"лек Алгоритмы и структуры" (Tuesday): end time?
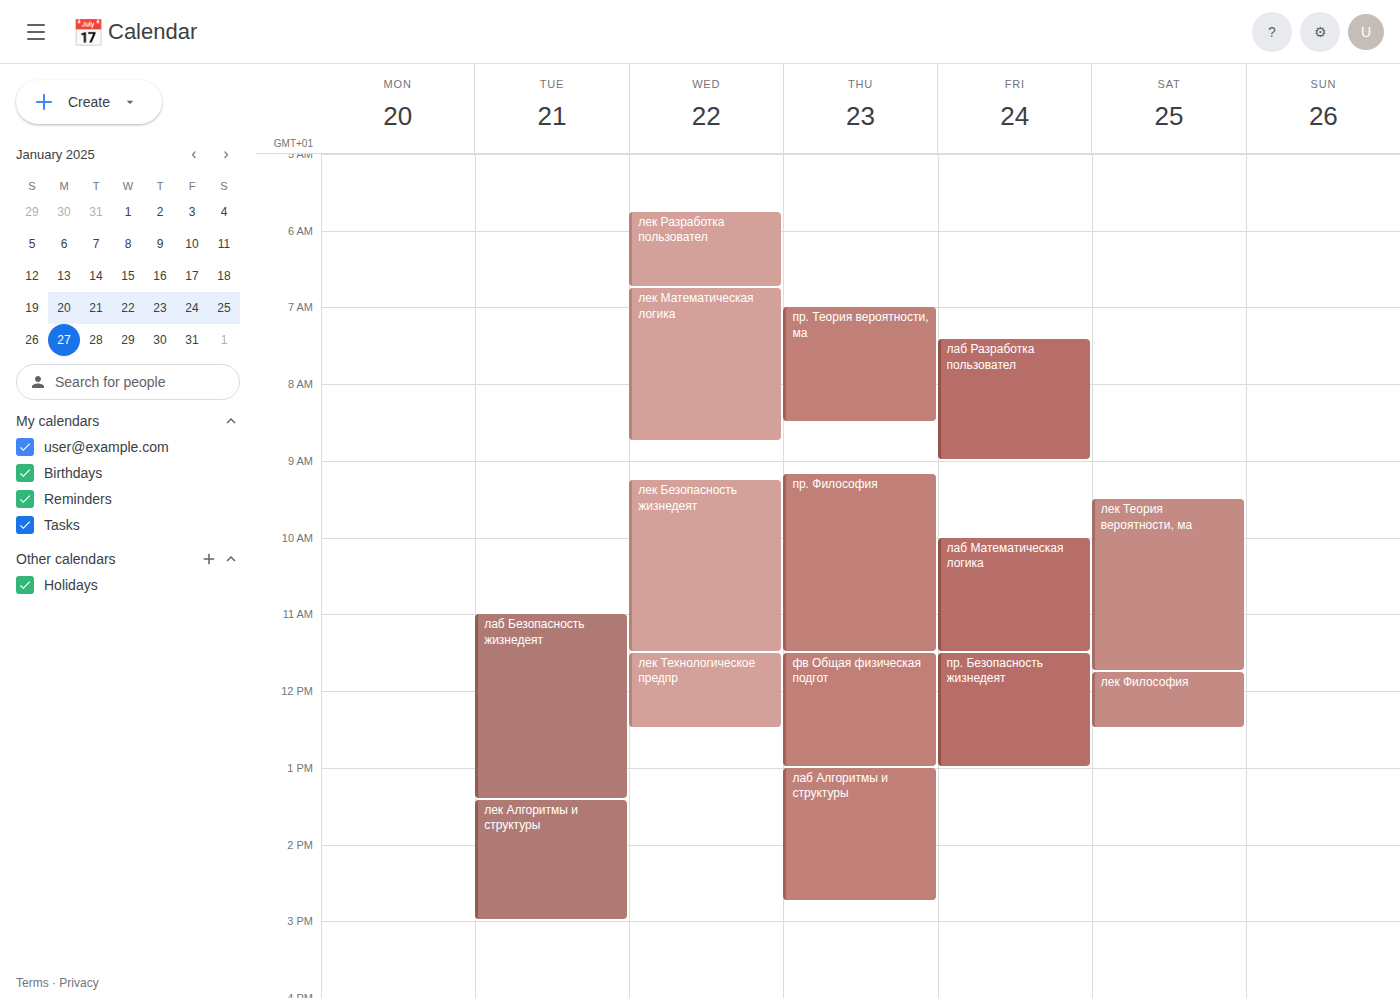
3:00 PM